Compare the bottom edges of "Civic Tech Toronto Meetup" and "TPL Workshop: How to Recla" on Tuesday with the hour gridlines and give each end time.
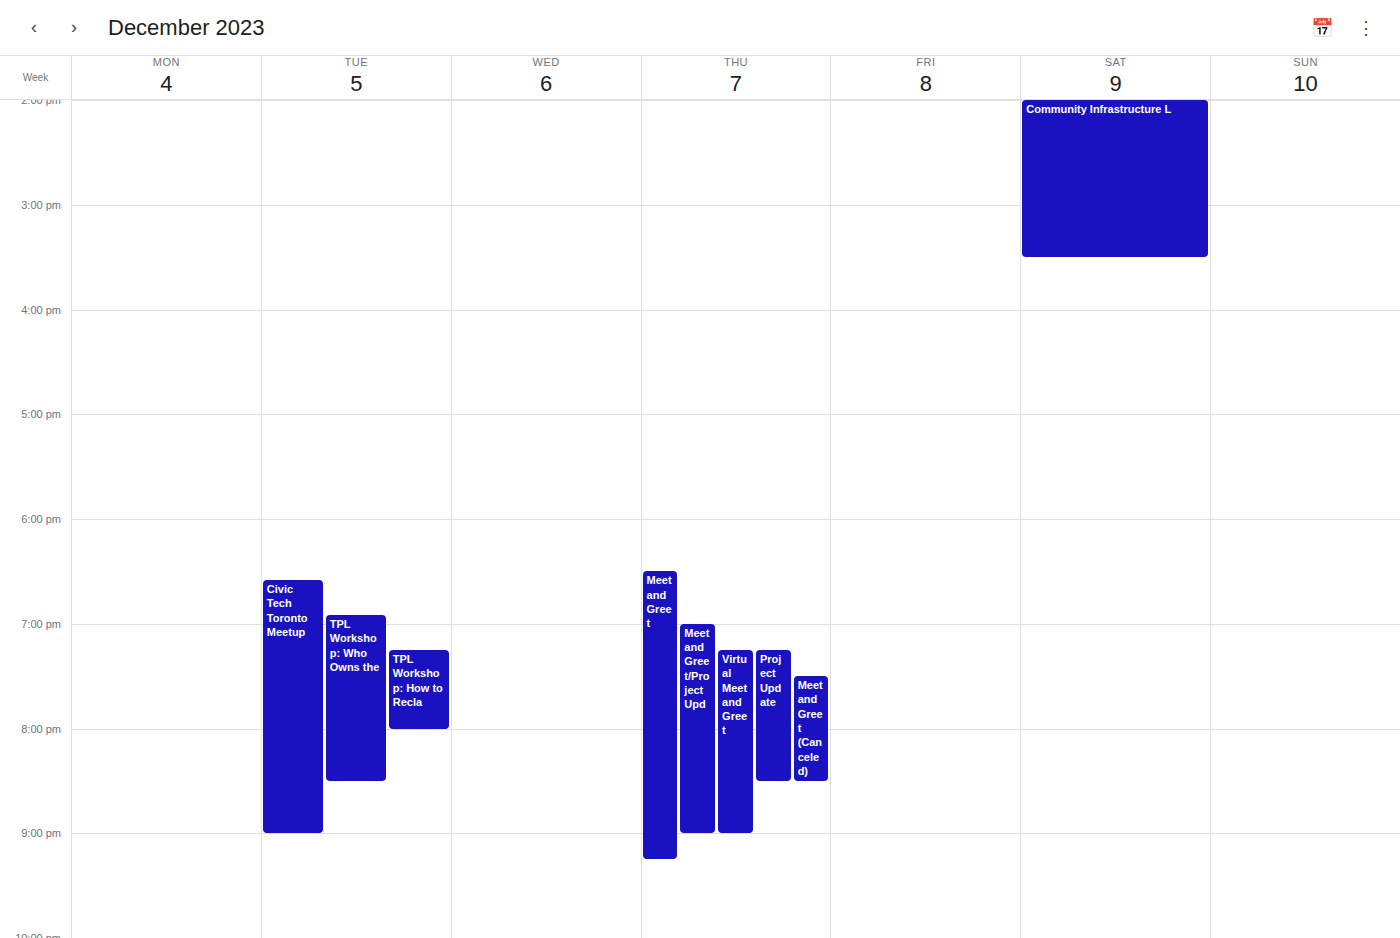
"Civic Tech Toronto Meetup": 9:00 PM, exactly on the 9 PM line. "TPL Workshop: How to Recla": 8:00 PM, exactly on the 8 PM line.